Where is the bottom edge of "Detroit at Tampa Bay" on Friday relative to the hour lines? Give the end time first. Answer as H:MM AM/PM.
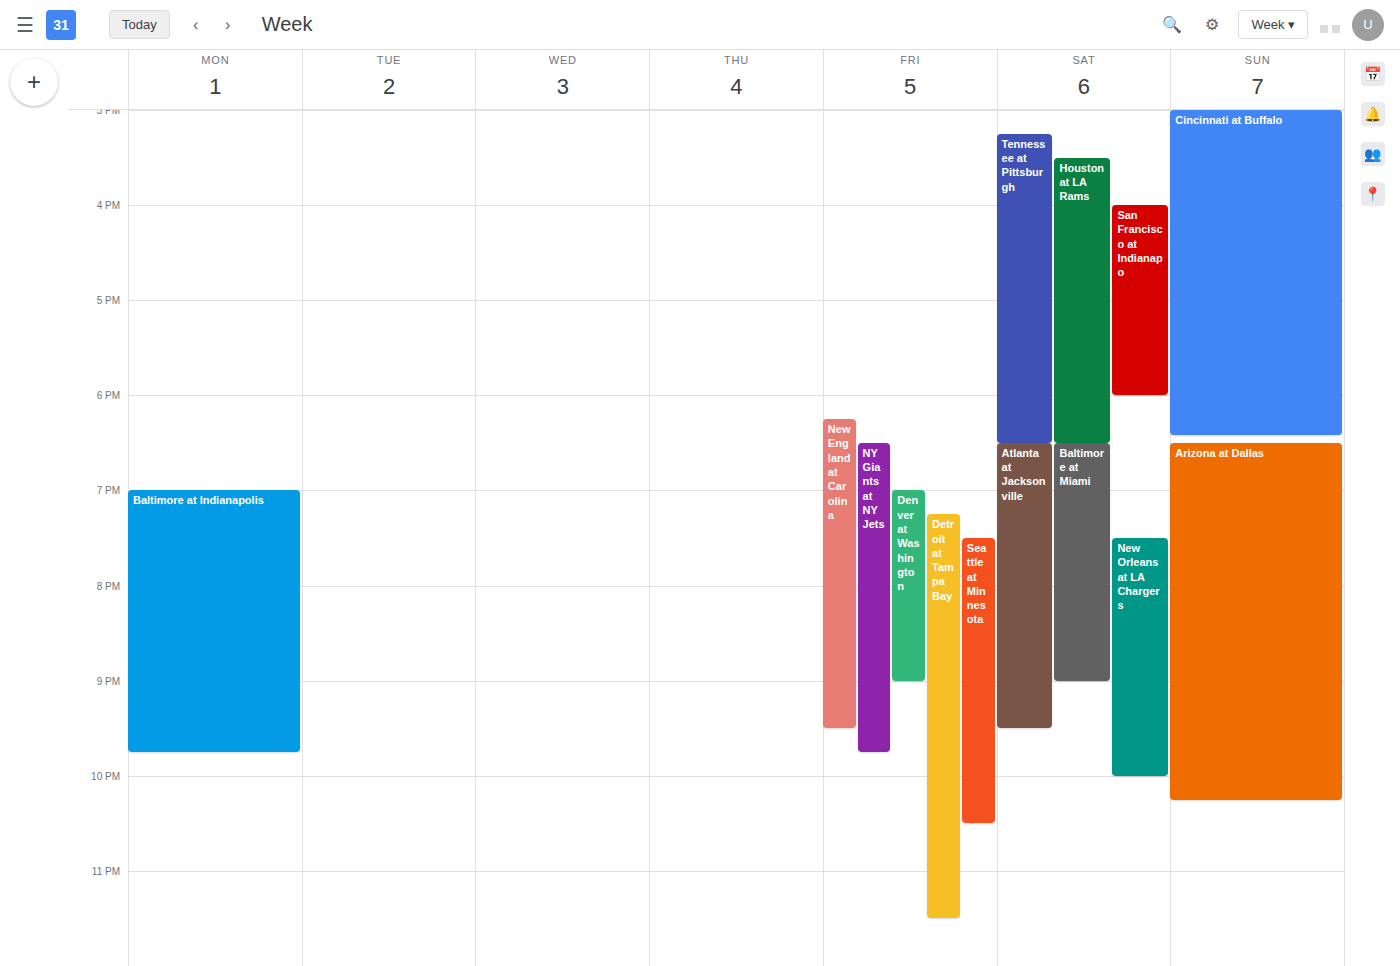
11:30 PM -- halfway between the 11 PM and 12 AM lines.